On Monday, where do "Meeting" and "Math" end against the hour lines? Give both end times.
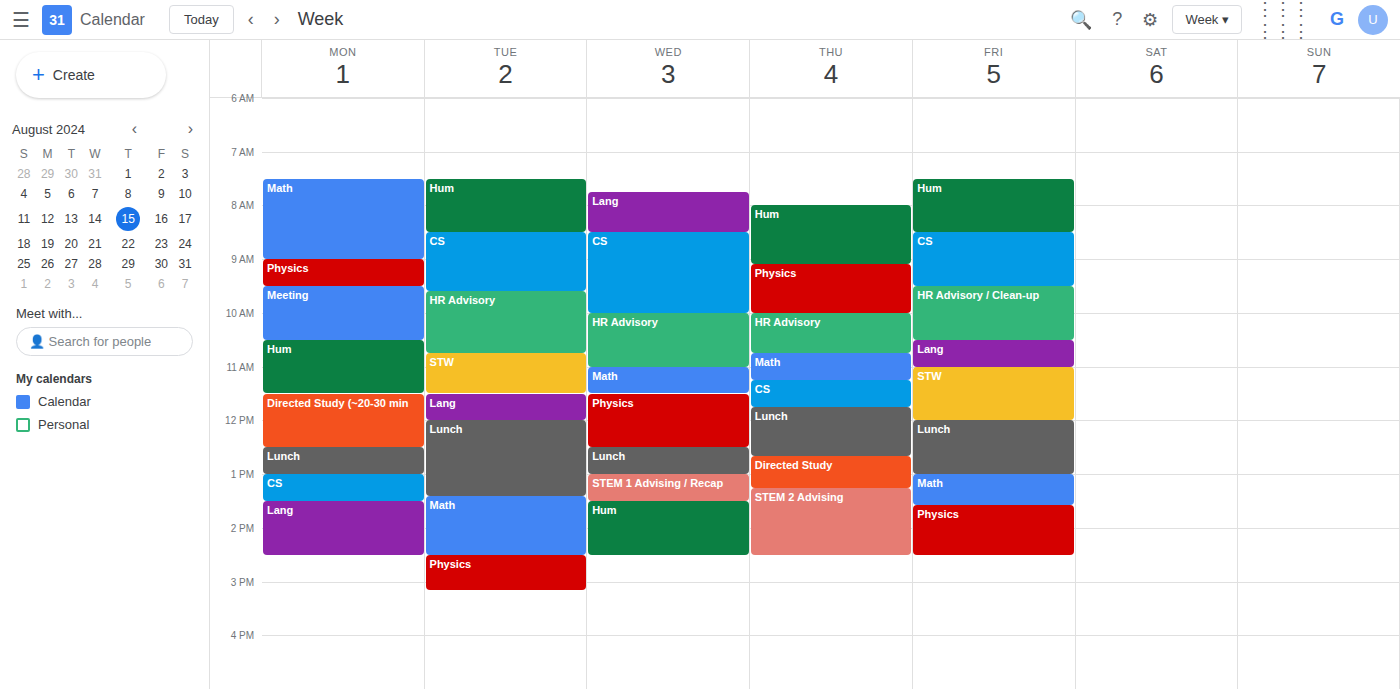
"Meeting": 10:30 AM, halfway between the 10 AM and 11 AM lines. "Math": 9:00 AM, exactly on the 9 AM line.